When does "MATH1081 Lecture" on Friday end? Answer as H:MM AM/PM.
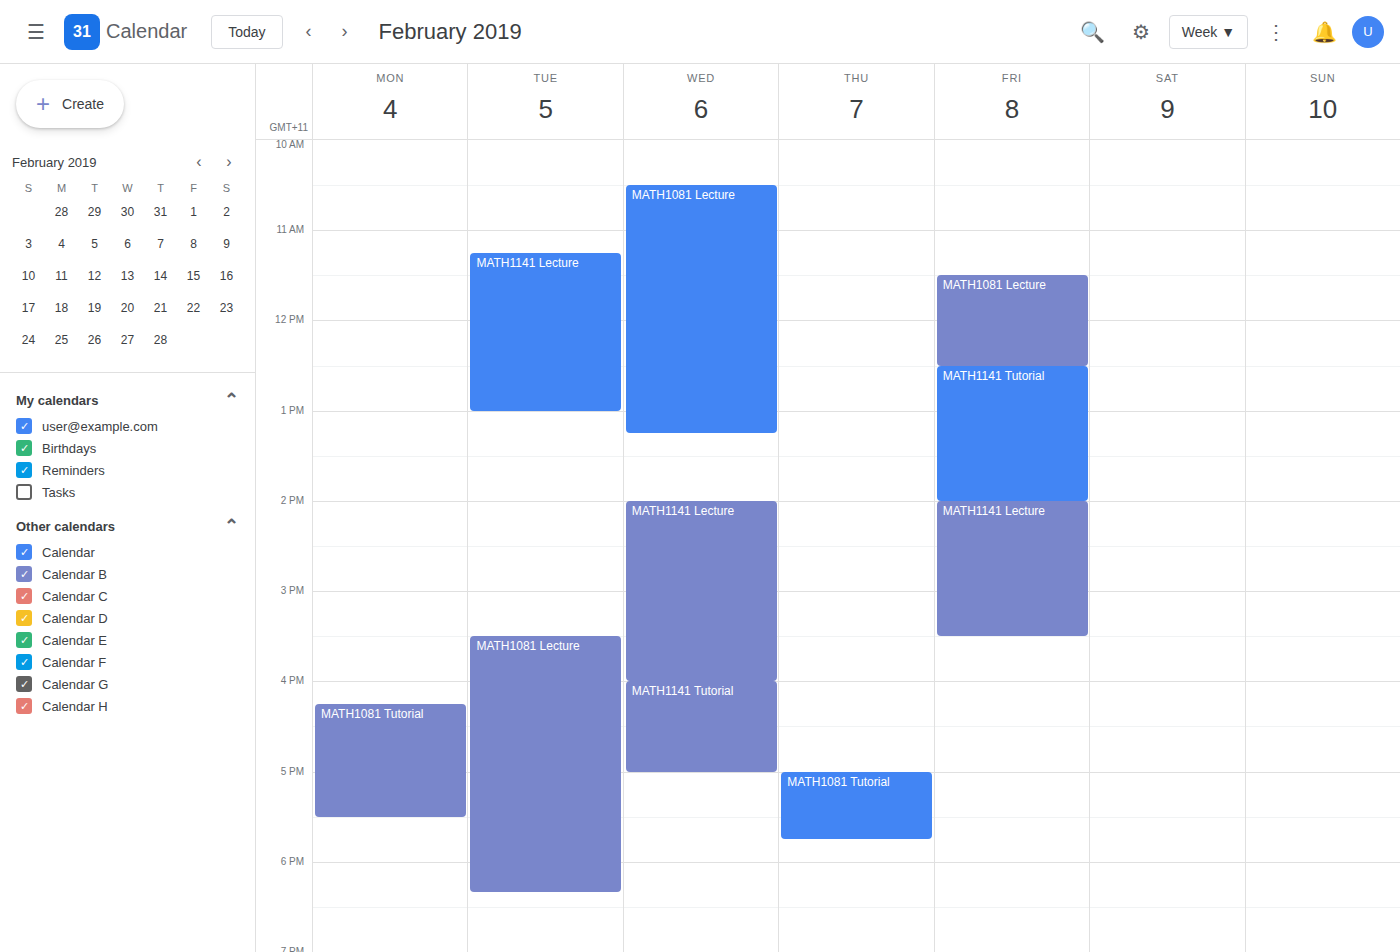
12:30 PM